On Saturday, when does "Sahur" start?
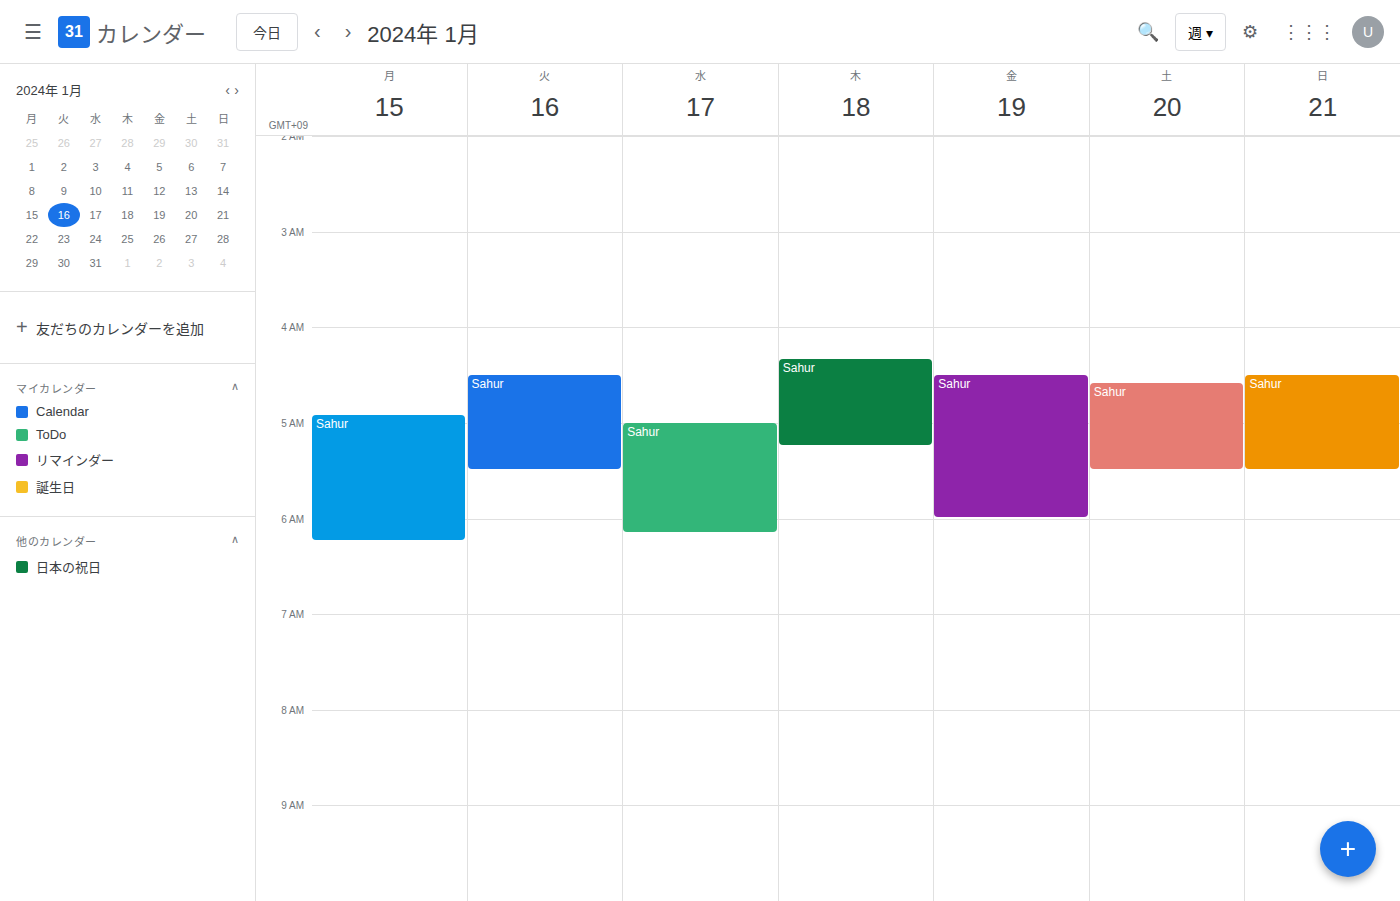
4:35 AM